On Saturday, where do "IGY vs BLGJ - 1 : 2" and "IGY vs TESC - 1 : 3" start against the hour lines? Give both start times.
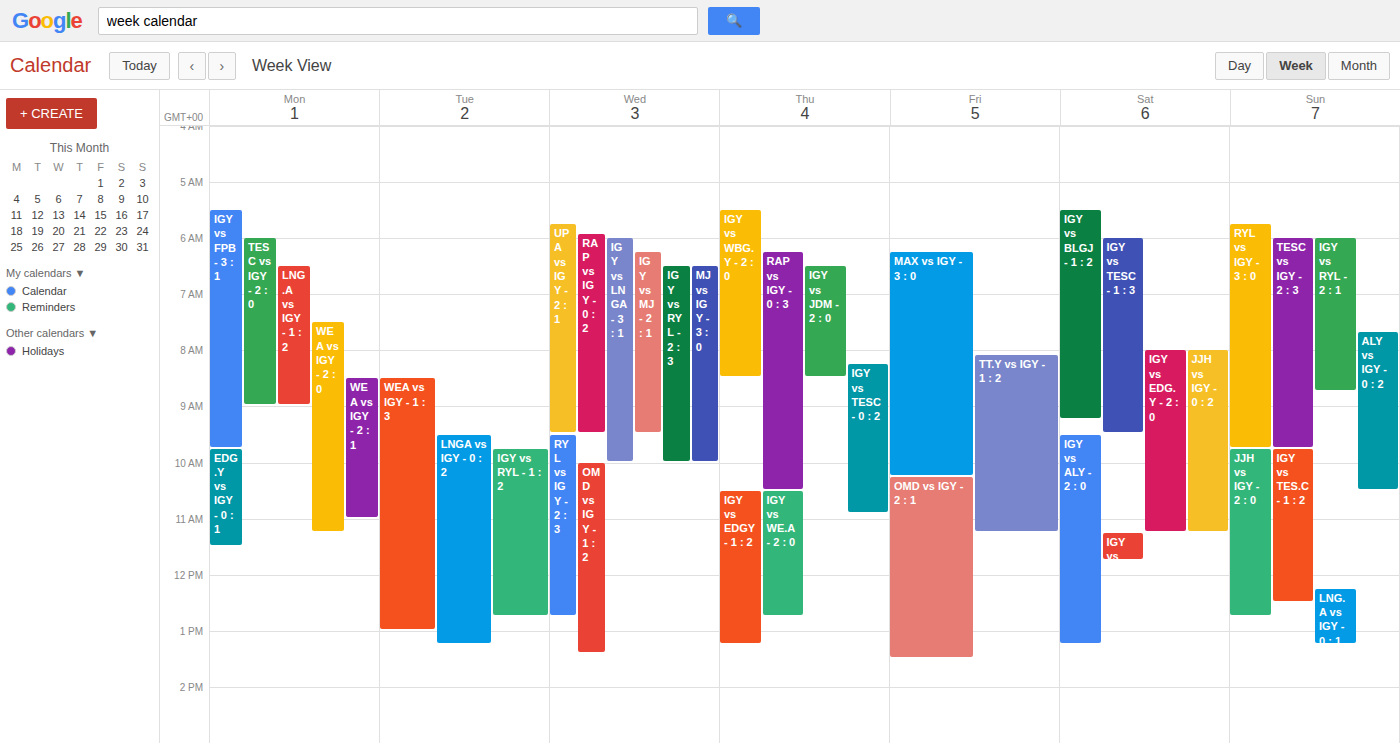
"IGY vs BLGJ - 1 : 2": 5:30 AM, halfway between the 5 AM and 6 AM lines. "IGY vs TESC - 1 : 3": 6:00 AM, exactly on the 6 AM line.